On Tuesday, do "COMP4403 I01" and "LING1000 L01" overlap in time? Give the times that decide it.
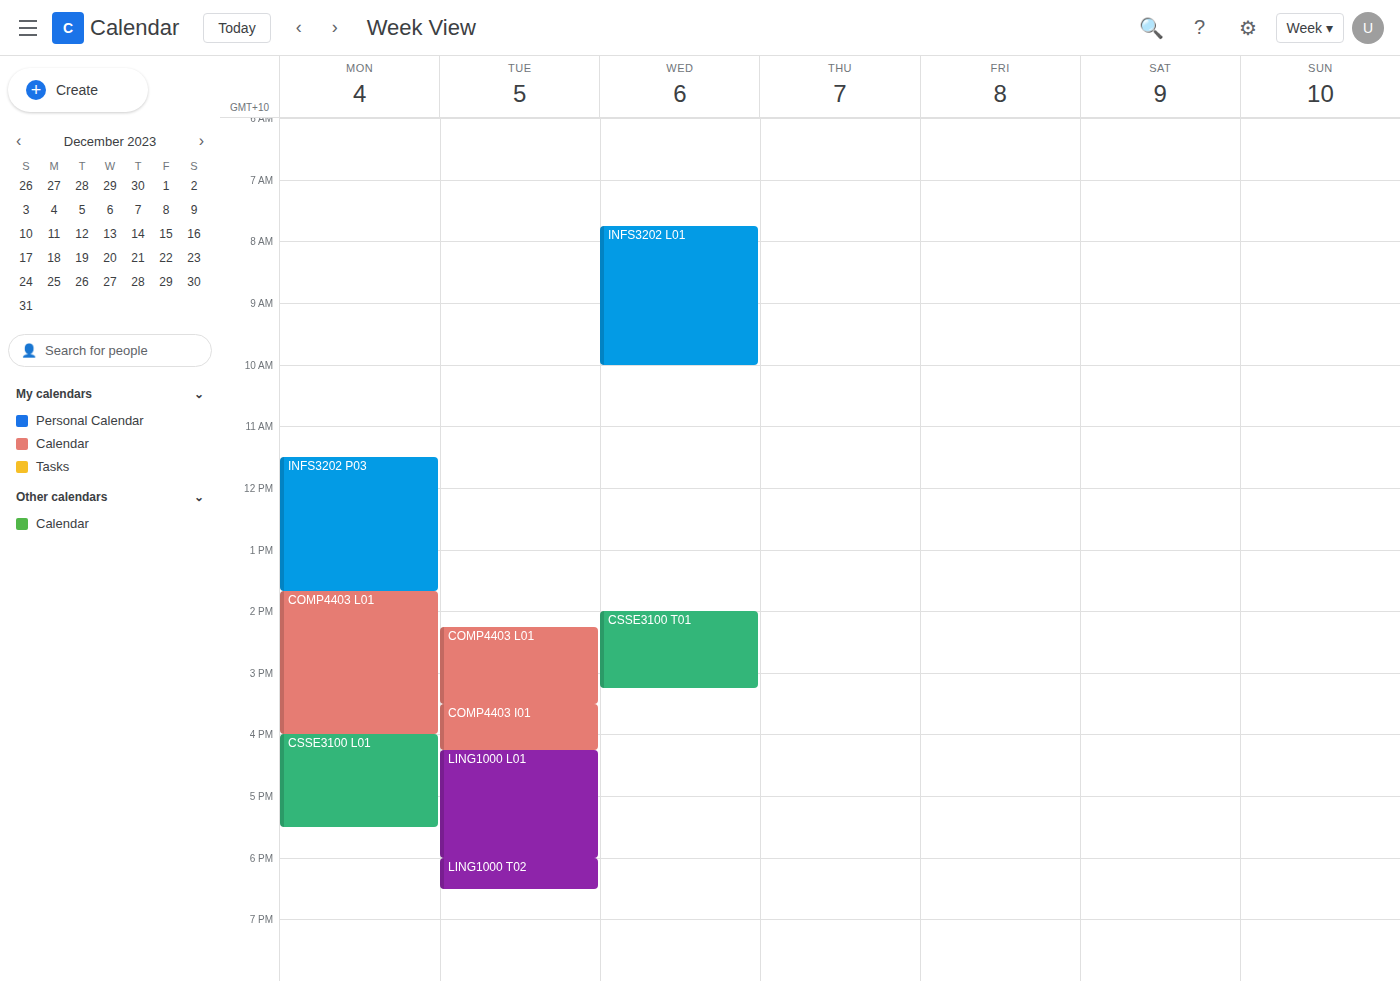
"COMP4403 I01" ends at 4:15 PM, exactly when "LING1000 L01" starts -- they touch but do not overlap.